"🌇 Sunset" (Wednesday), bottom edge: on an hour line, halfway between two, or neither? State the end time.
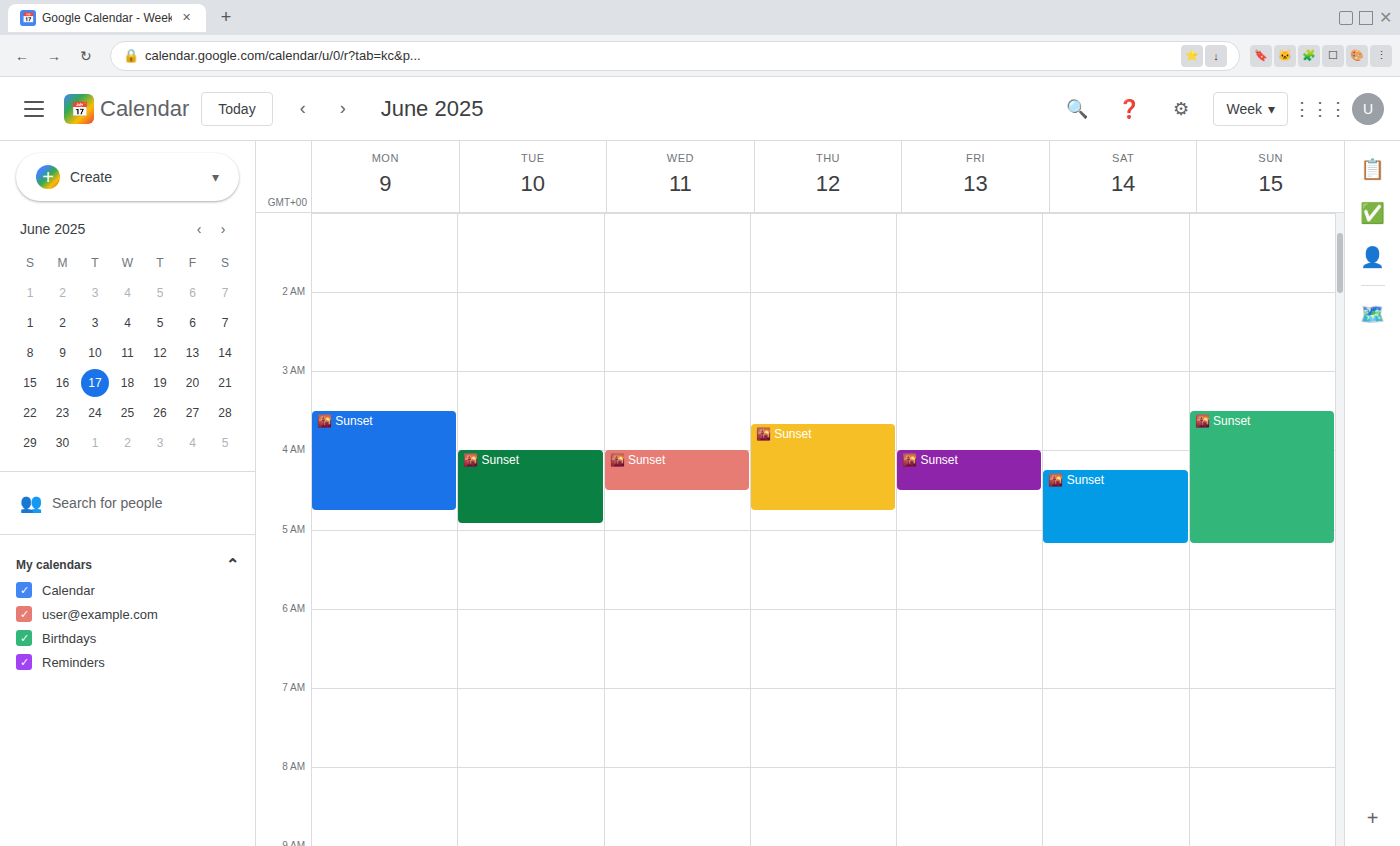
4:30 AM -- halfway between the 4 AM and 5 AM lines.